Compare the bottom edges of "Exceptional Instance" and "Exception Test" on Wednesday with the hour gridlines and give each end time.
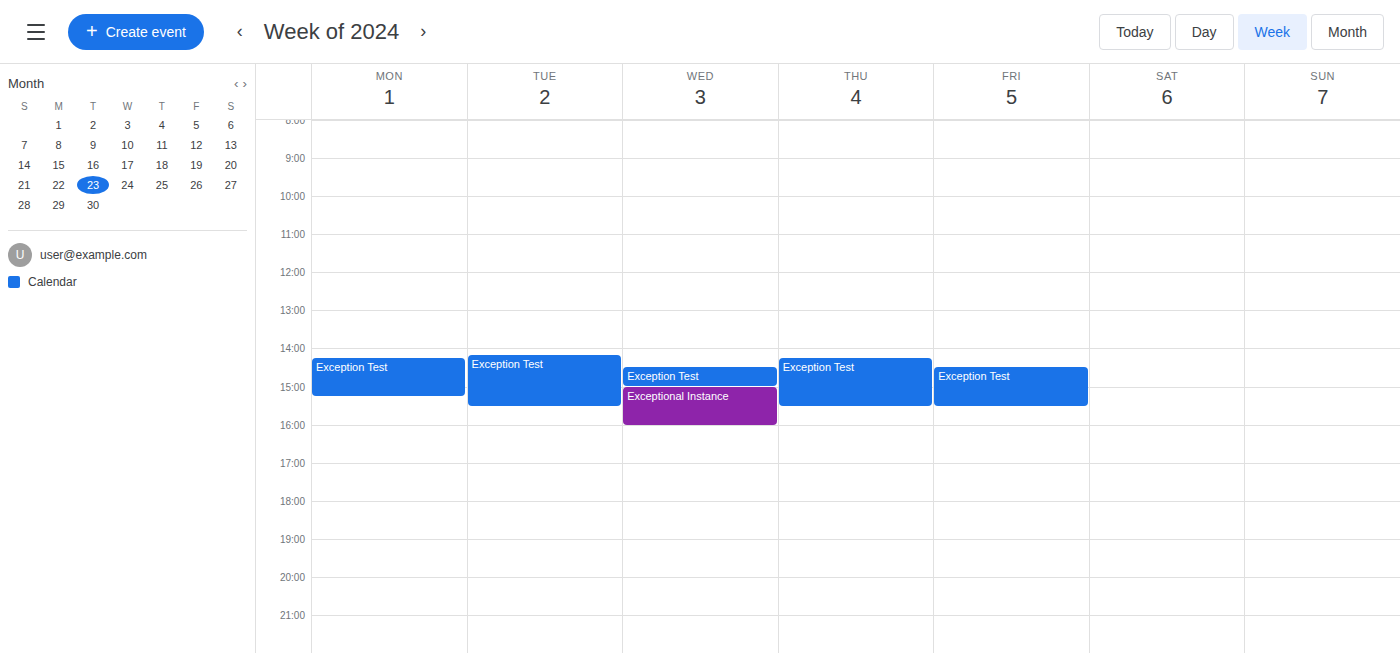
"Exceptional Instance": 4:00 PM, exactly on the 4 PM line. "Exception Test": 3:00 PM, exactly on the 3 PM line.